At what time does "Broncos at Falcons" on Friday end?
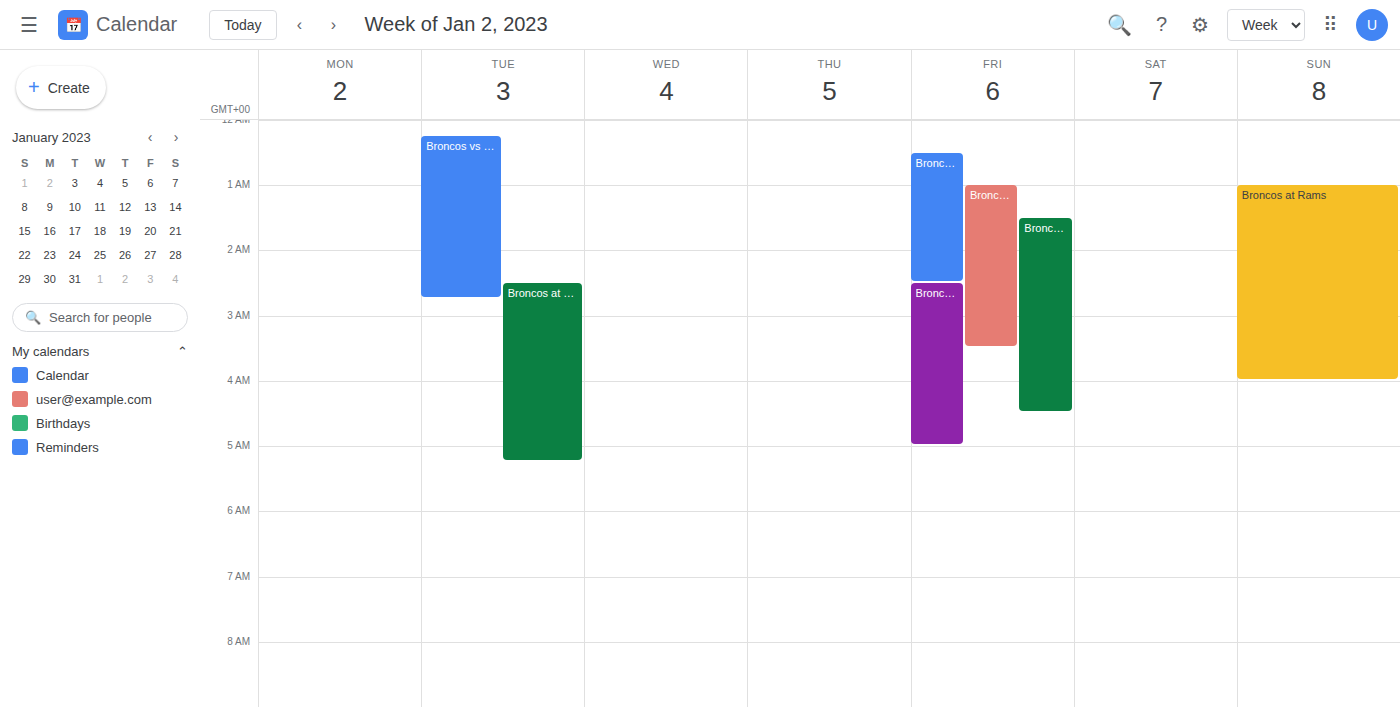
02:30